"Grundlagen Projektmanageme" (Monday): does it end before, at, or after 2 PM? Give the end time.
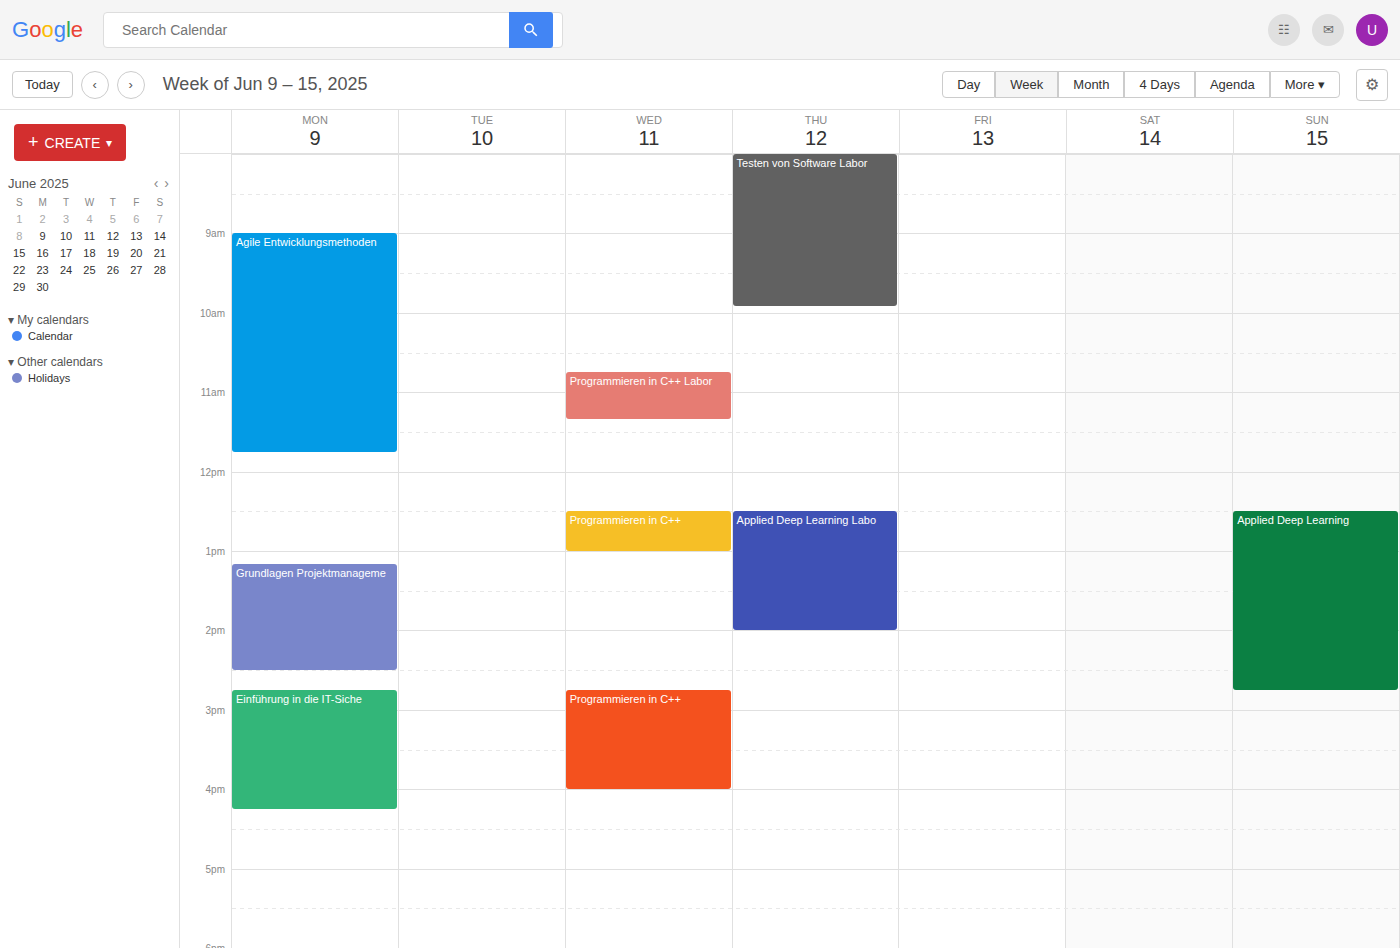
2:30 PM -- after 2 PM, 30 minutes below the 2 PM line.